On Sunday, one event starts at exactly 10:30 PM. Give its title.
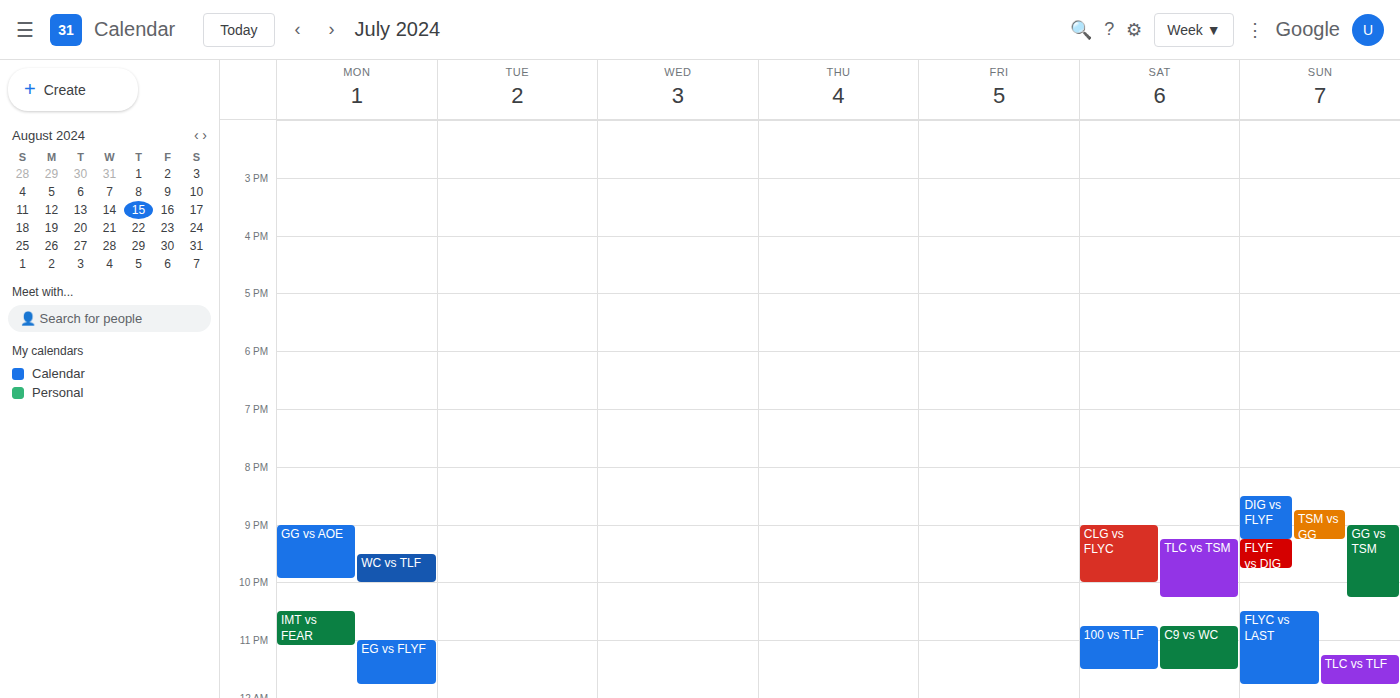
"FLYC vs LAST"